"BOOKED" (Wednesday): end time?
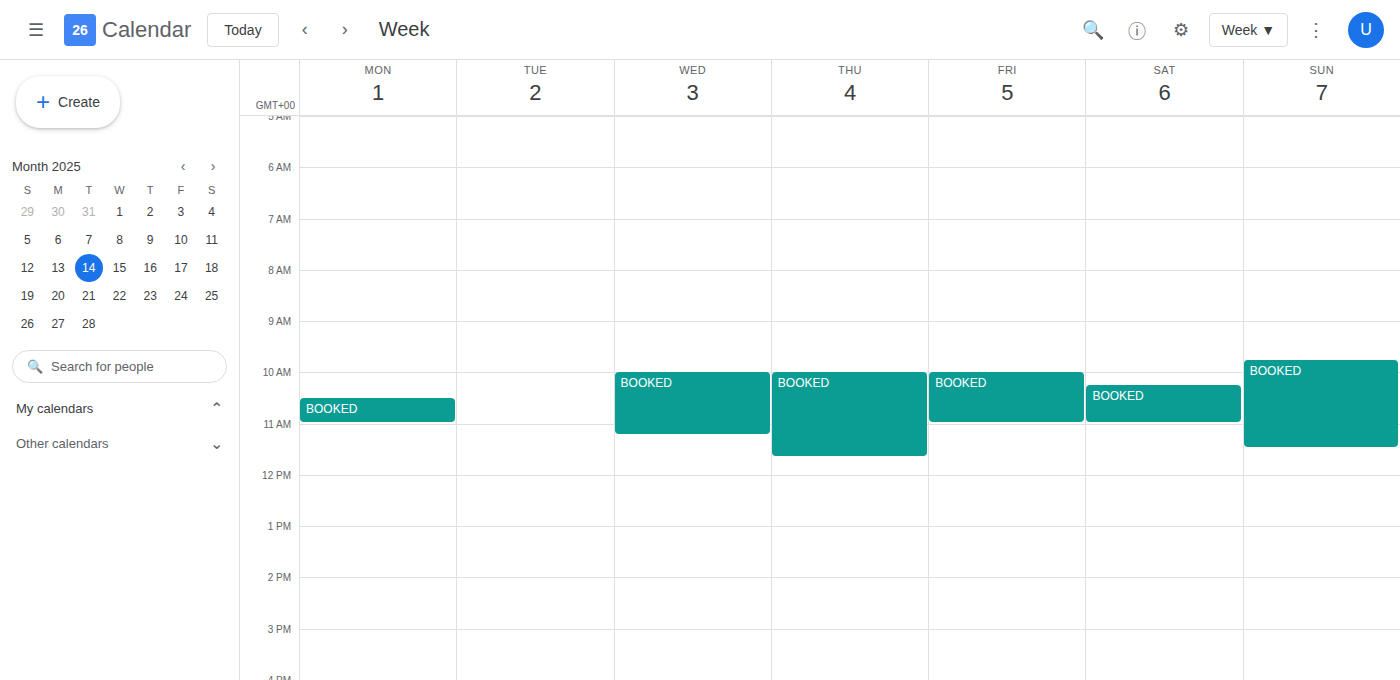
11:15 AM